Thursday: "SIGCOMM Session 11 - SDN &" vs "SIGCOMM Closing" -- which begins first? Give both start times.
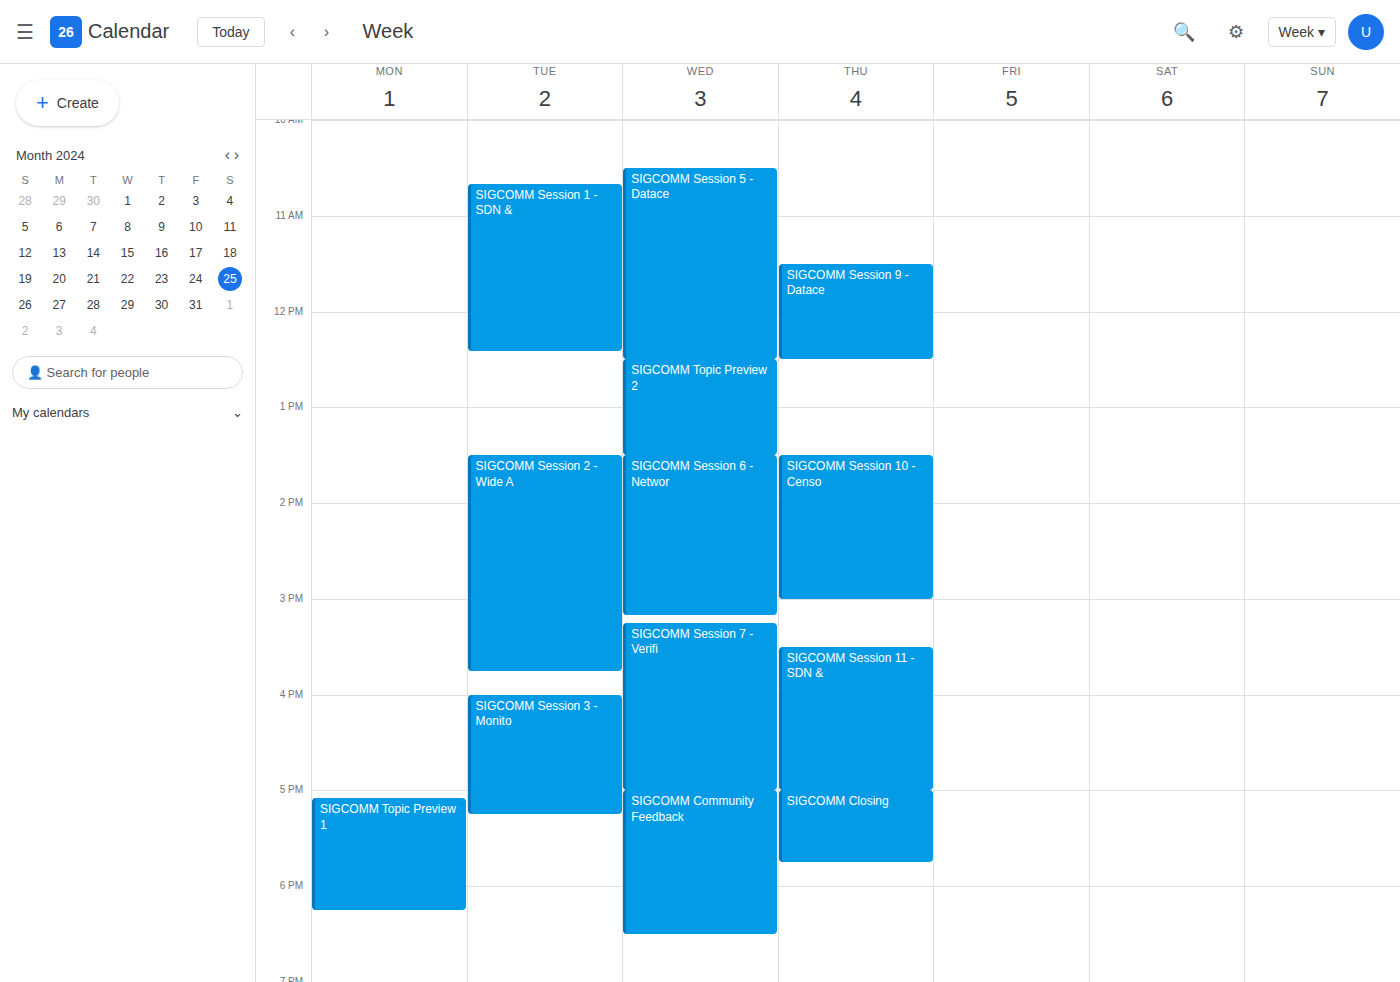
"SIGCOMM Session 11 - SDN &" 3:30 PM; "SIGCOMM Closing" 5:00 PM.